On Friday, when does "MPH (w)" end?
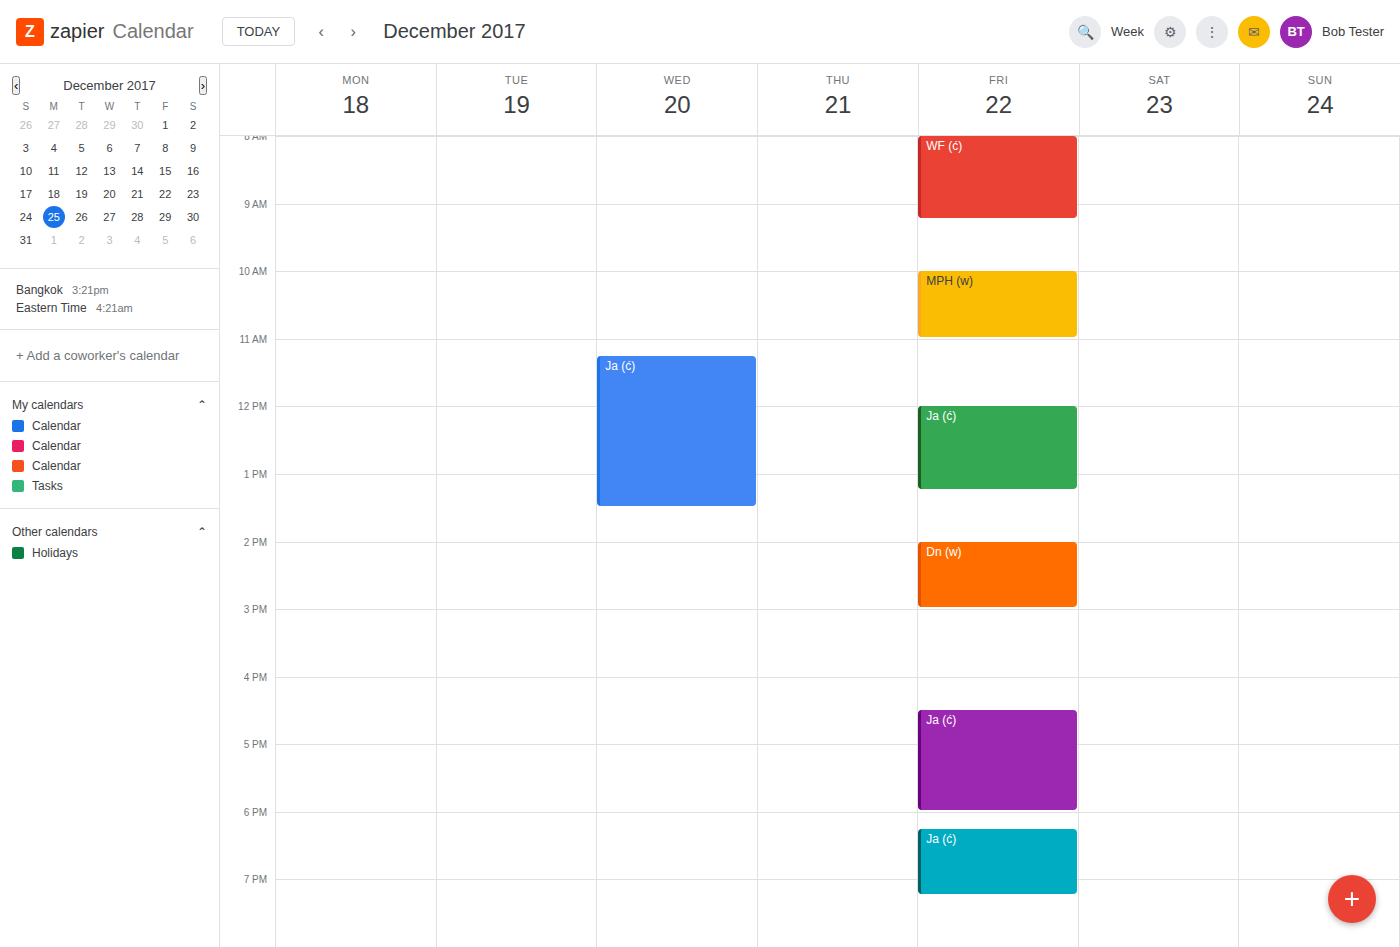
11:00 AM